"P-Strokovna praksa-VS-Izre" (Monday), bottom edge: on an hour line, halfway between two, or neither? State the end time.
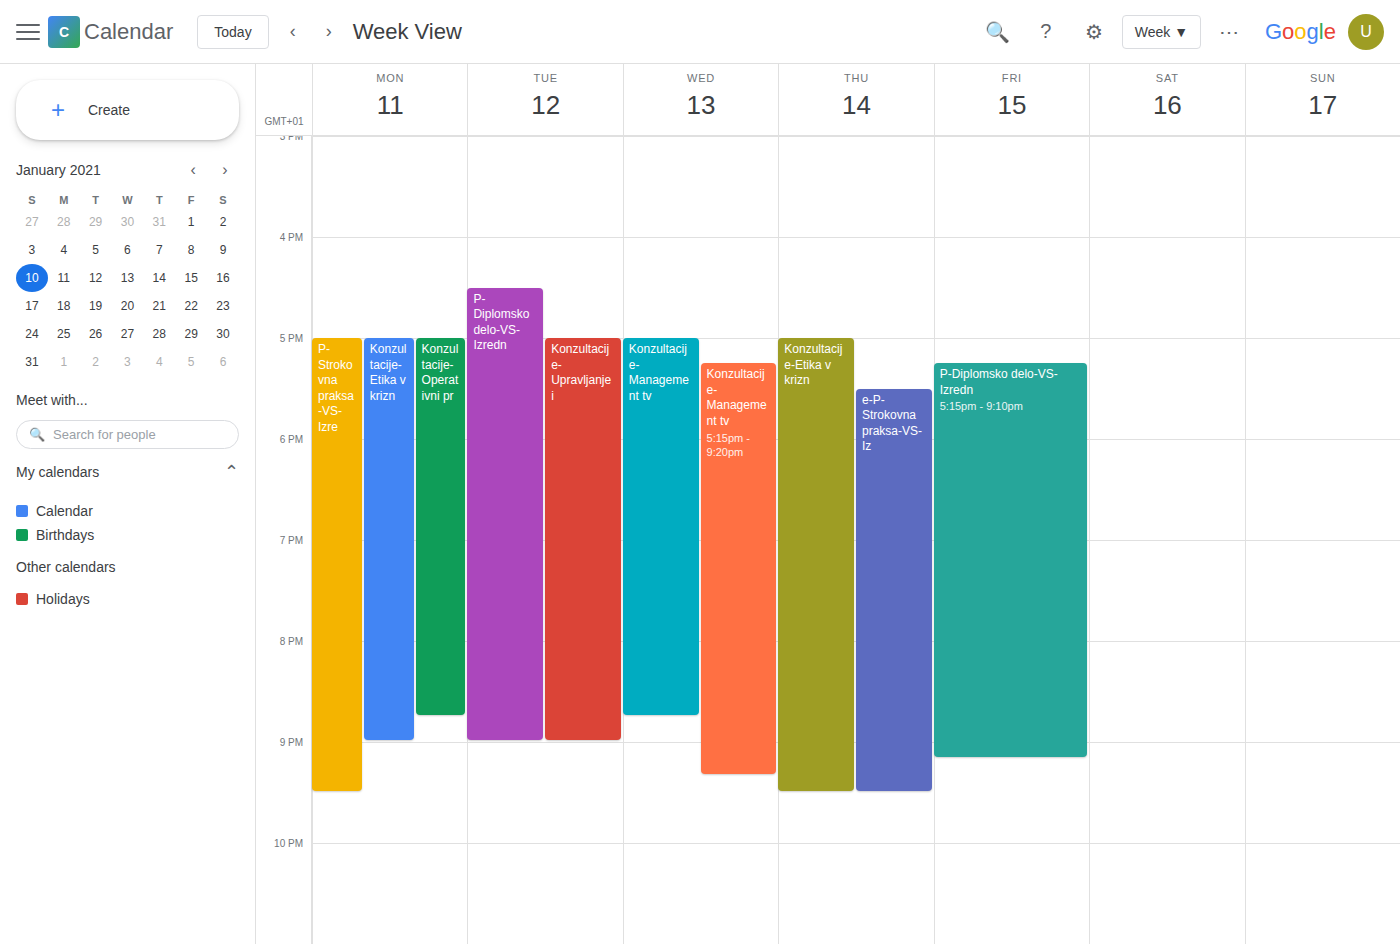
9:30 PM -- halfway between the 9 PM and 10 PM lines.